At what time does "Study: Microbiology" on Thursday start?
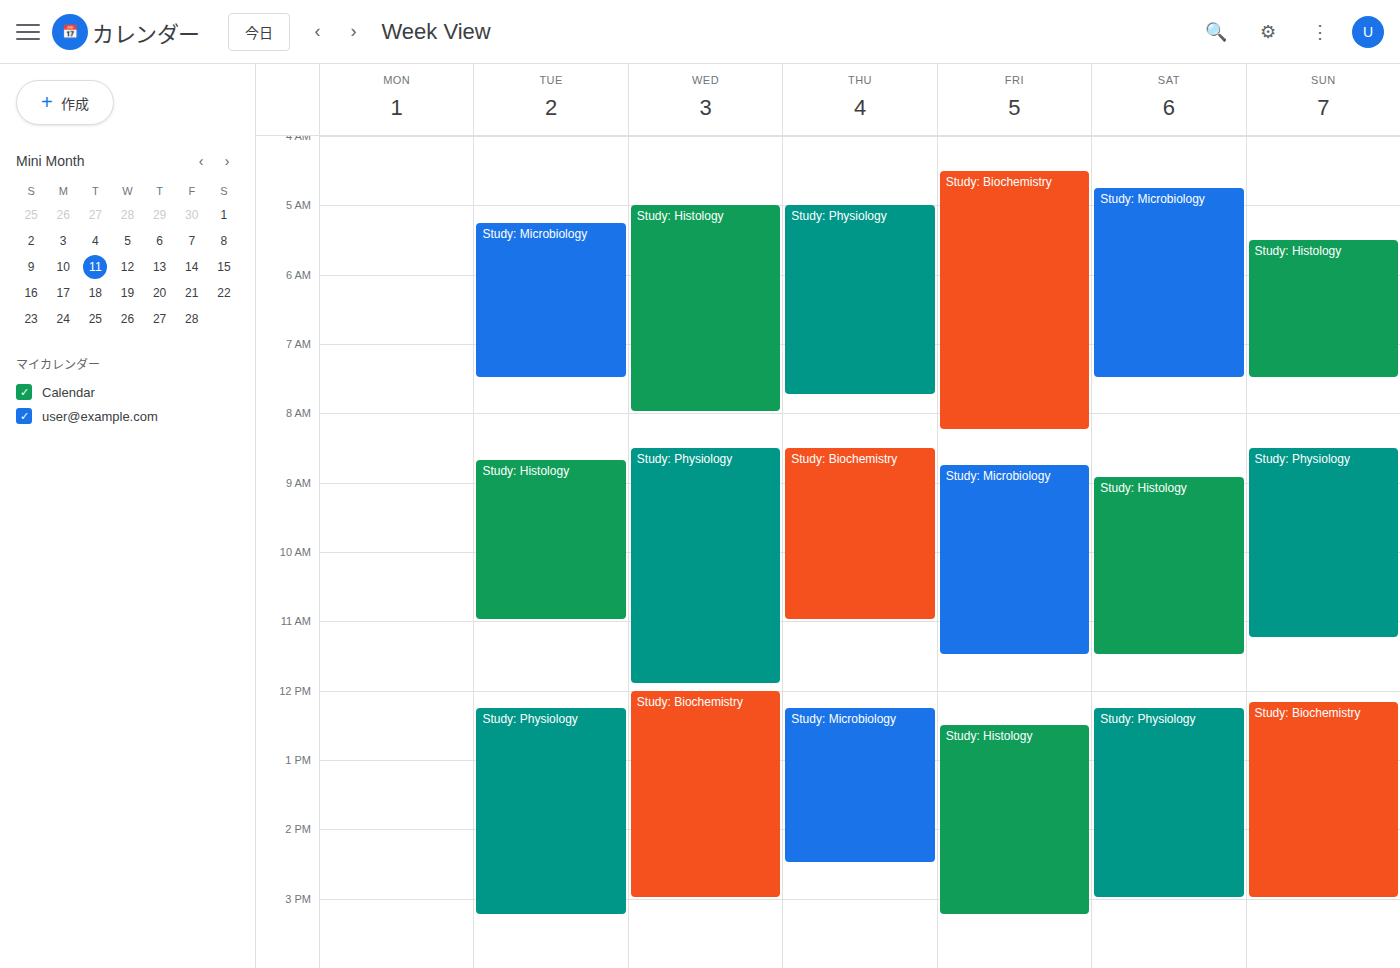
12:15 PM